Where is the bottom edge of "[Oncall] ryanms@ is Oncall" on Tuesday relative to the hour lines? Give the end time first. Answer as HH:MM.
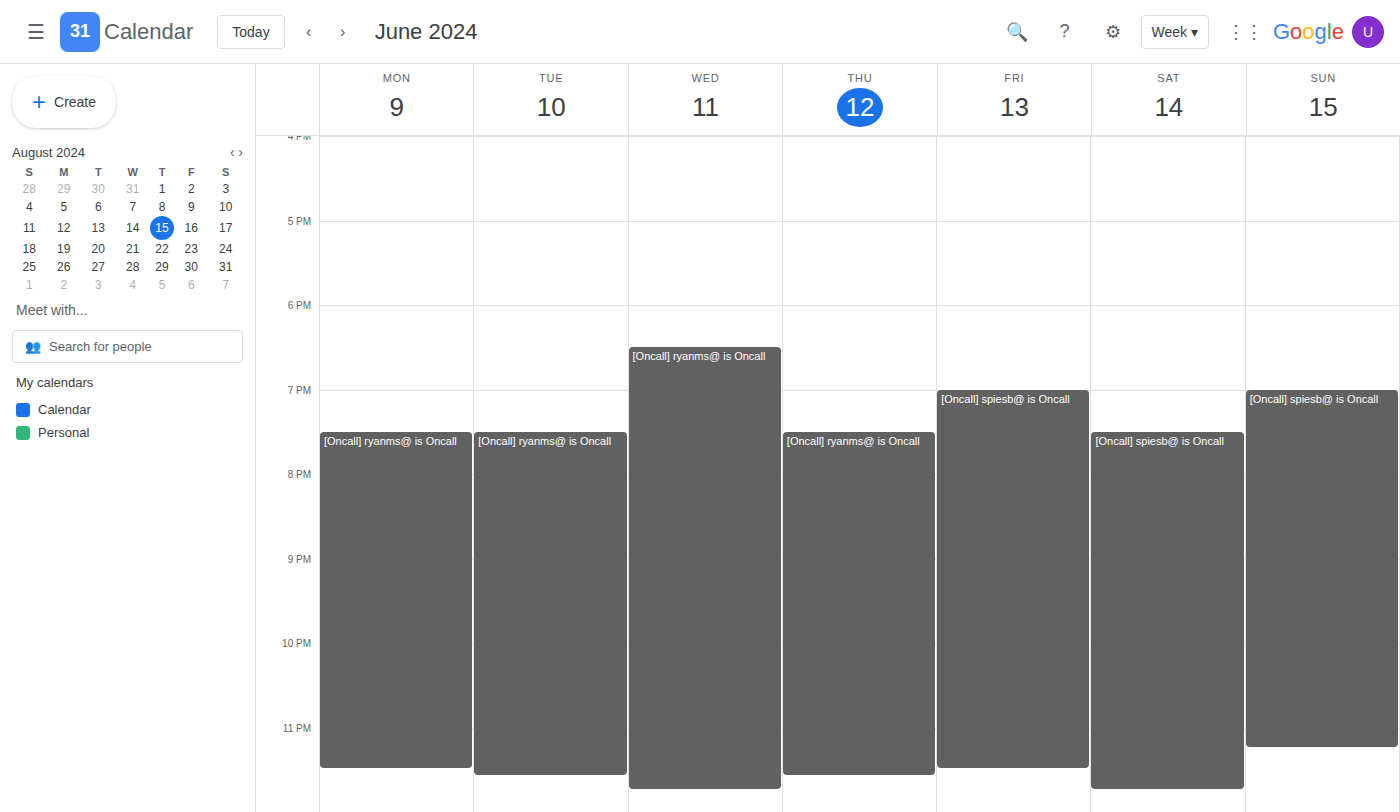
23:35 -- neither: 35 minutes below the 23:00 line and 25 minutes above the 24:00 line.